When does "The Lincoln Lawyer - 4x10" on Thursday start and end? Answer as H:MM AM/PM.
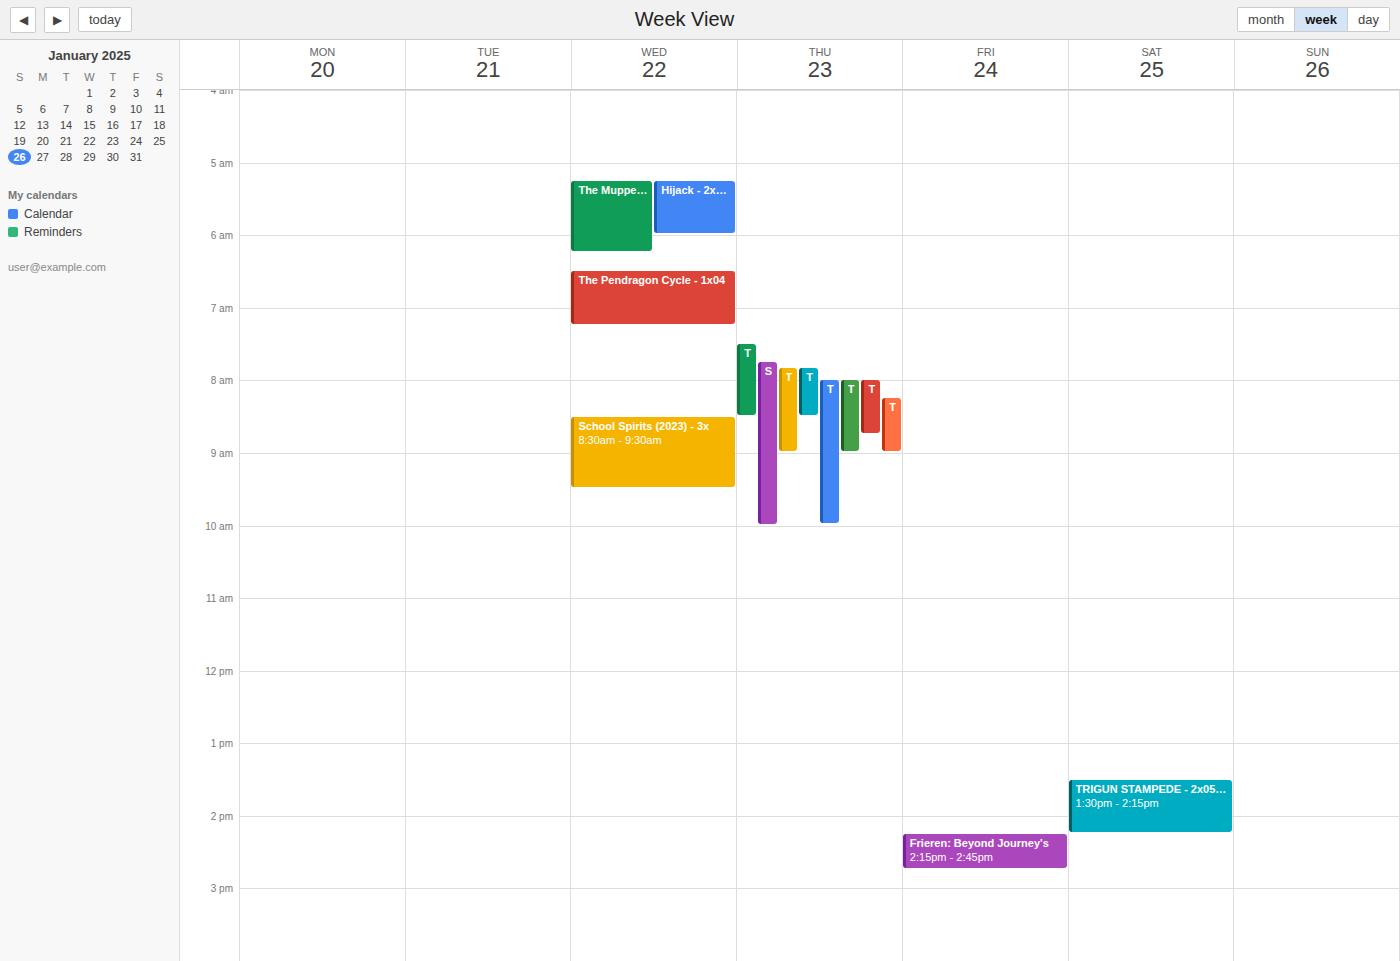
7:50 AM to 9:00 AM